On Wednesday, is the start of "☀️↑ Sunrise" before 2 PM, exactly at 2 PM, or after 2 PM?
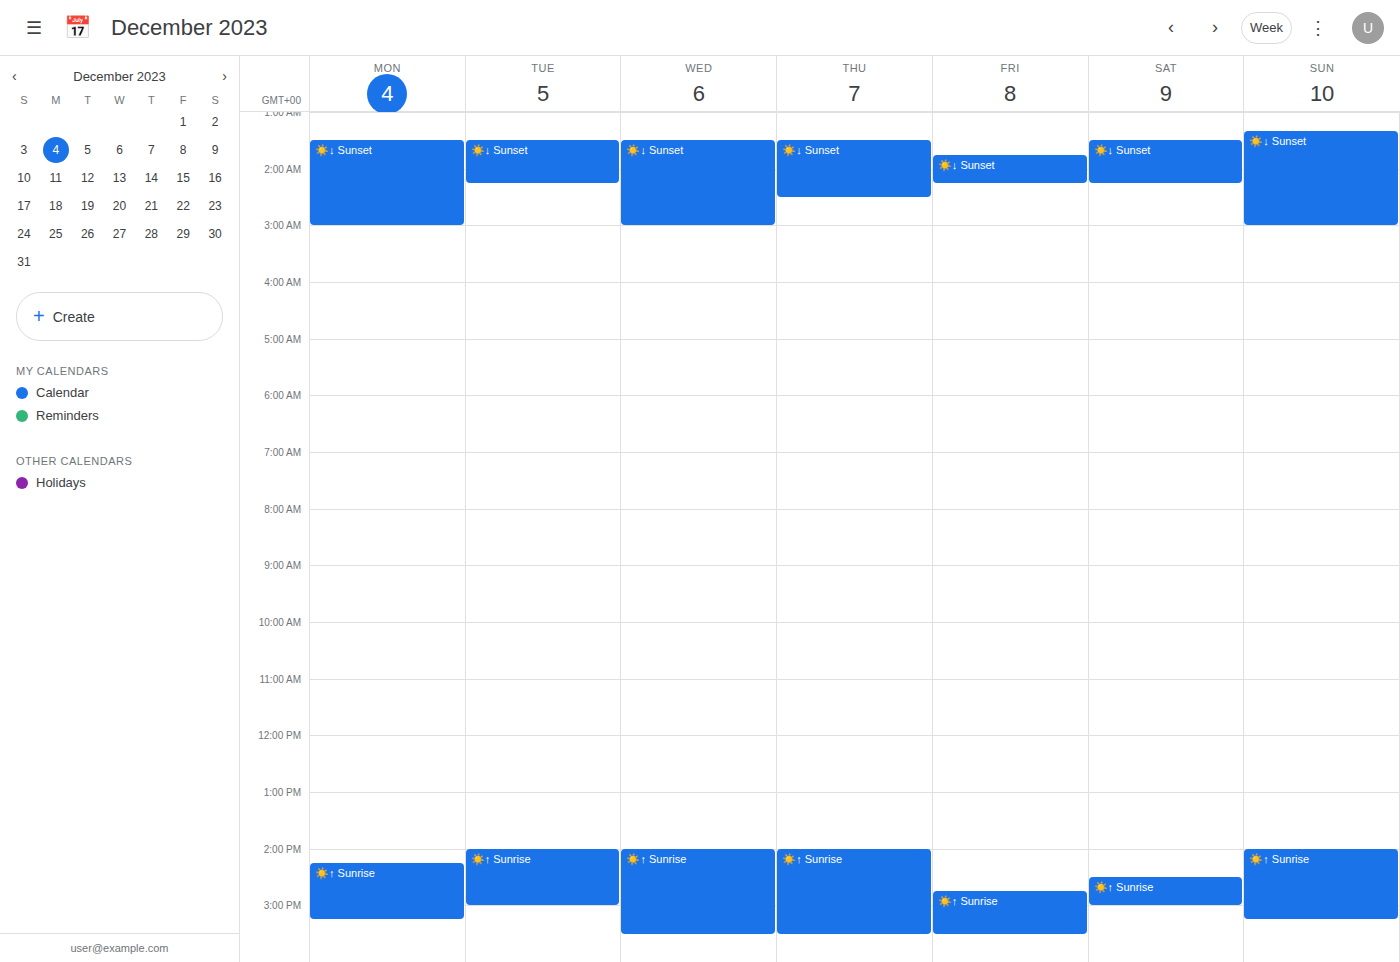
2:00 PM -- exactly at 2 PM, on the 2 PM line.